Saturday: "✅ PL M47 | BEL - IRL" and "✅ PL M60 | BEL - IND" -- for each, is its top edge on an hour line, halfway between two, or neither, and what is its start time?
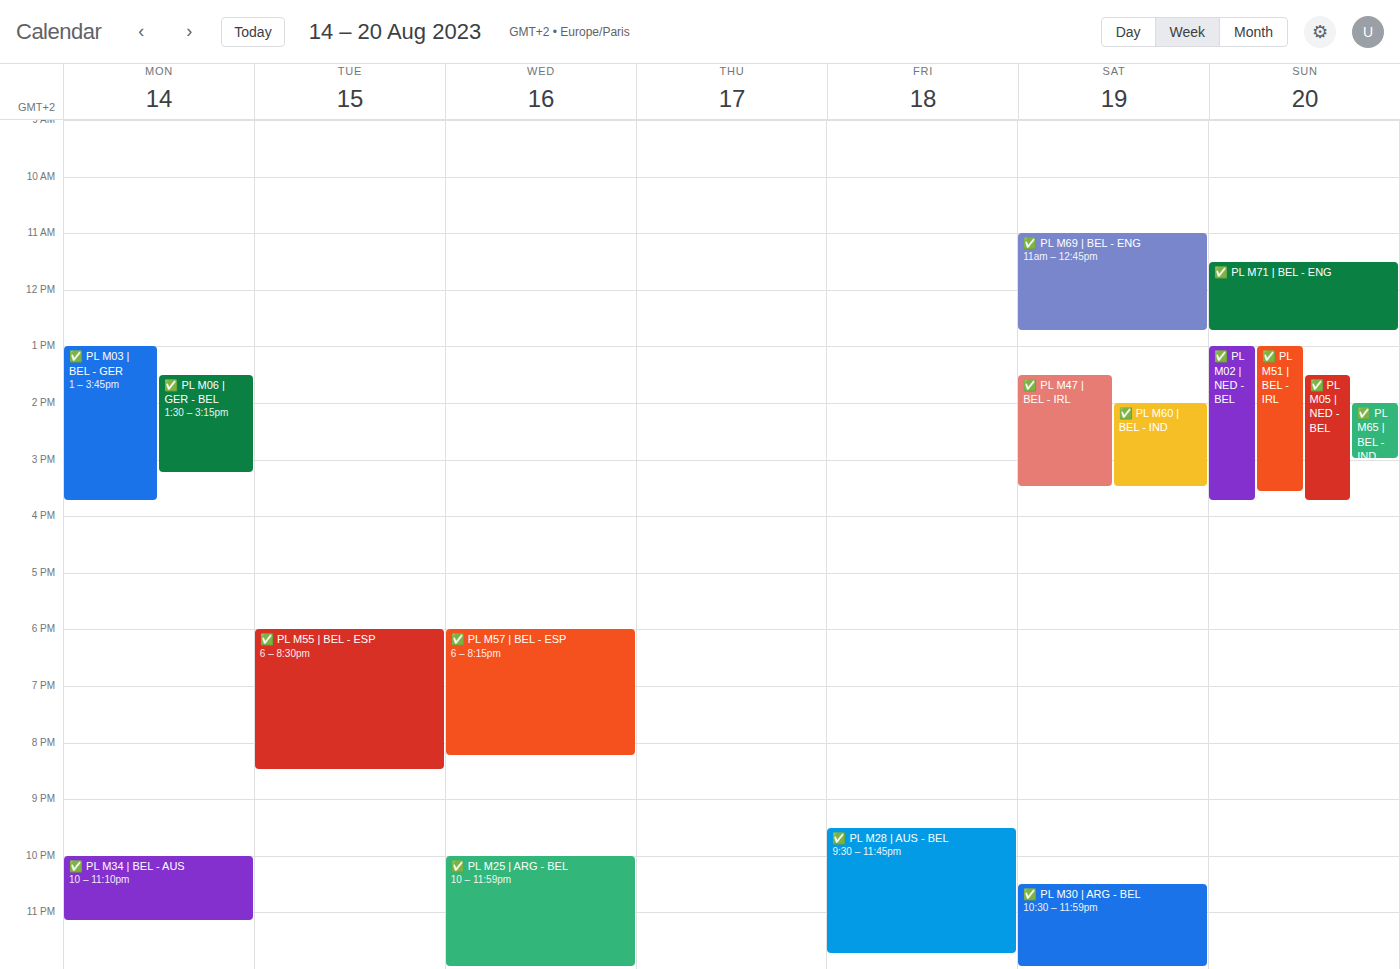
"✅ PL M47 | BEL - IRL": 1:30 PM, halfway between the 1 PM and 2 PM lines. "✅ PL M60 | BEL - IND": 2:00 PM, exactly on the 2 PM line.